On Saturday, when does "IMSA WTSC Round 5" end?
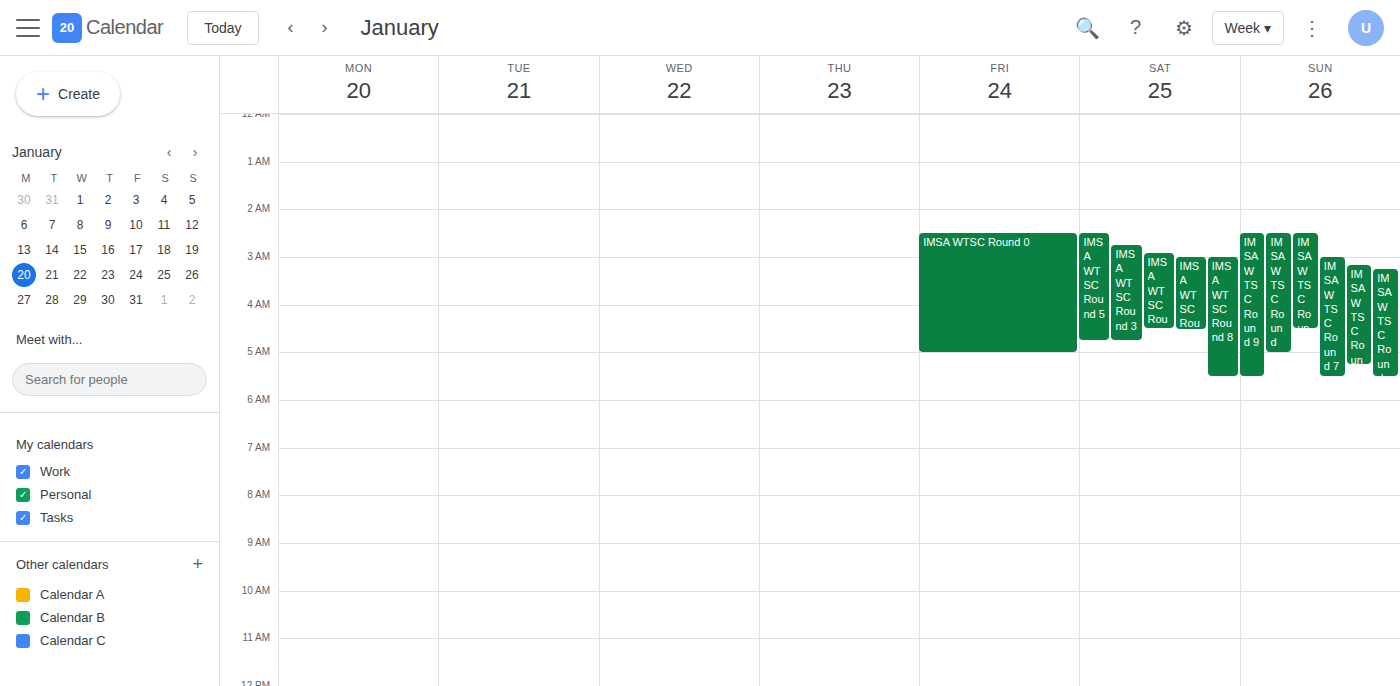
04:45